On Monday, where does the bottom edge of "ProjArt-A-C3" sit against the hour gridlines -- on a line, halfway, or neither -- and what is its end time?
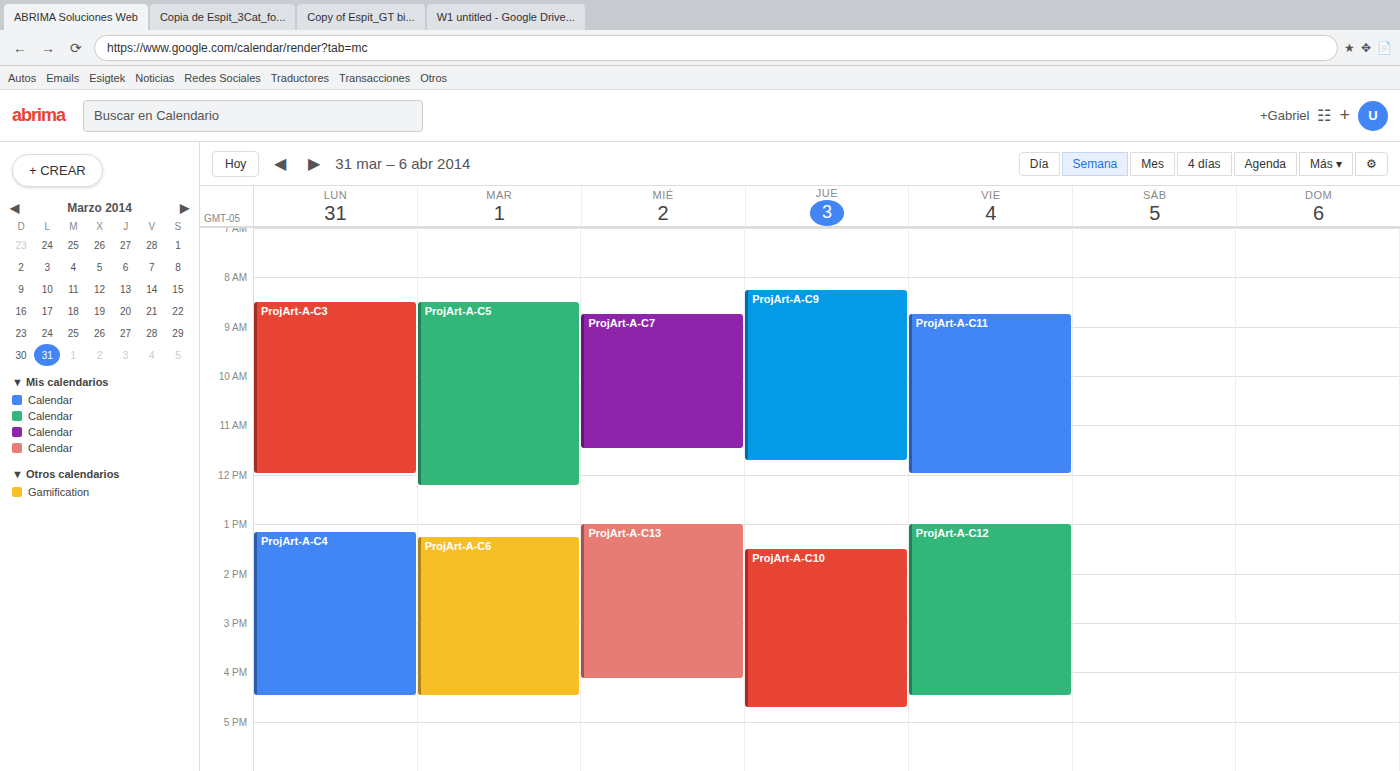
12:00 PM -- exactly on the 12 PM line.